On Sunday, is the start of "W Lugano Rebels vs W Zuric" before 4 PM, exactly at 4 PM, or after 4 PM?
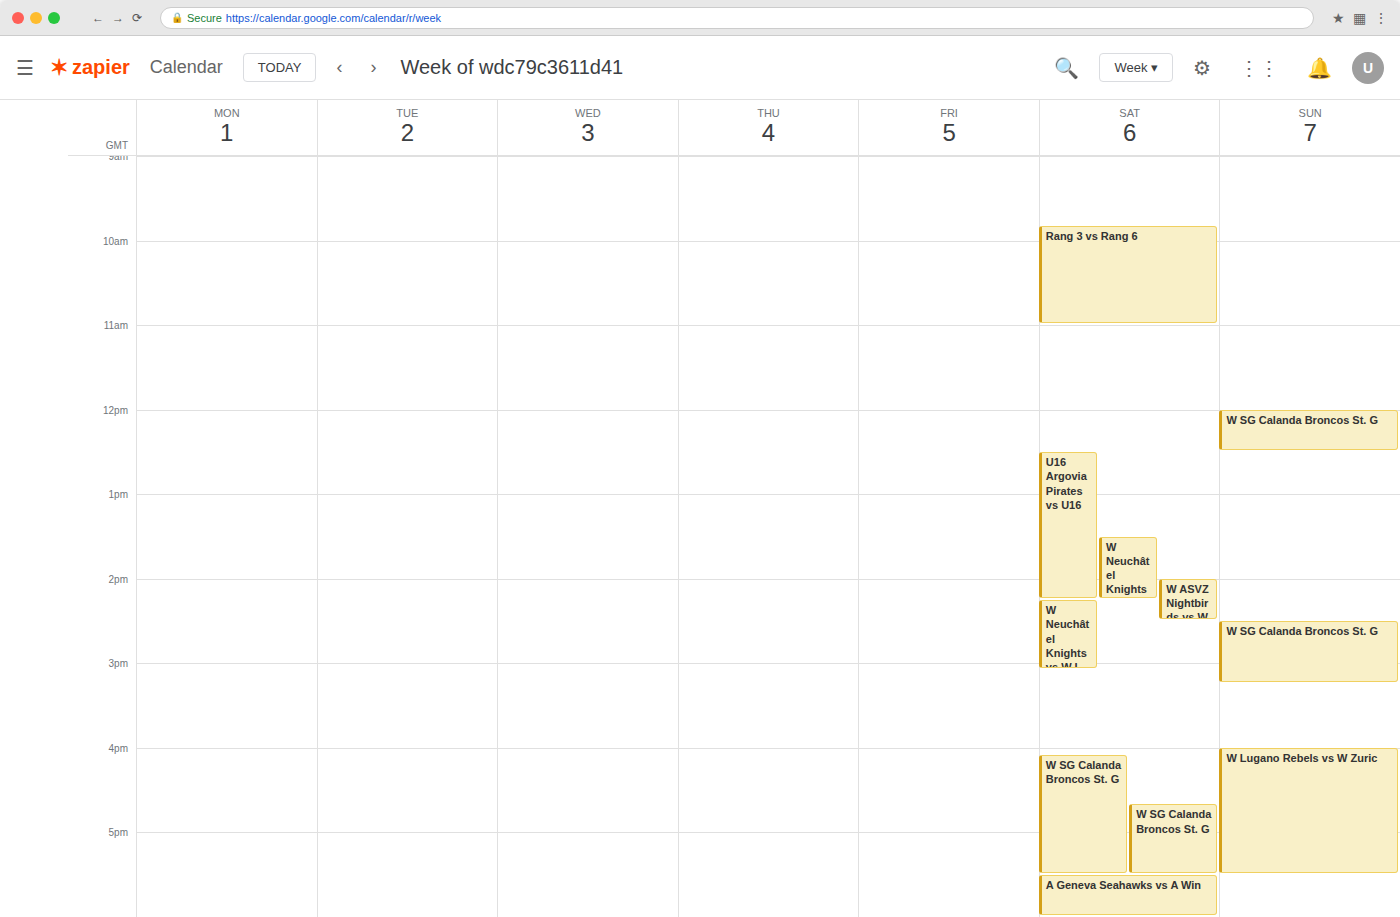
4:00 PM -- exactly at 4 PM, on the 4 PM line.